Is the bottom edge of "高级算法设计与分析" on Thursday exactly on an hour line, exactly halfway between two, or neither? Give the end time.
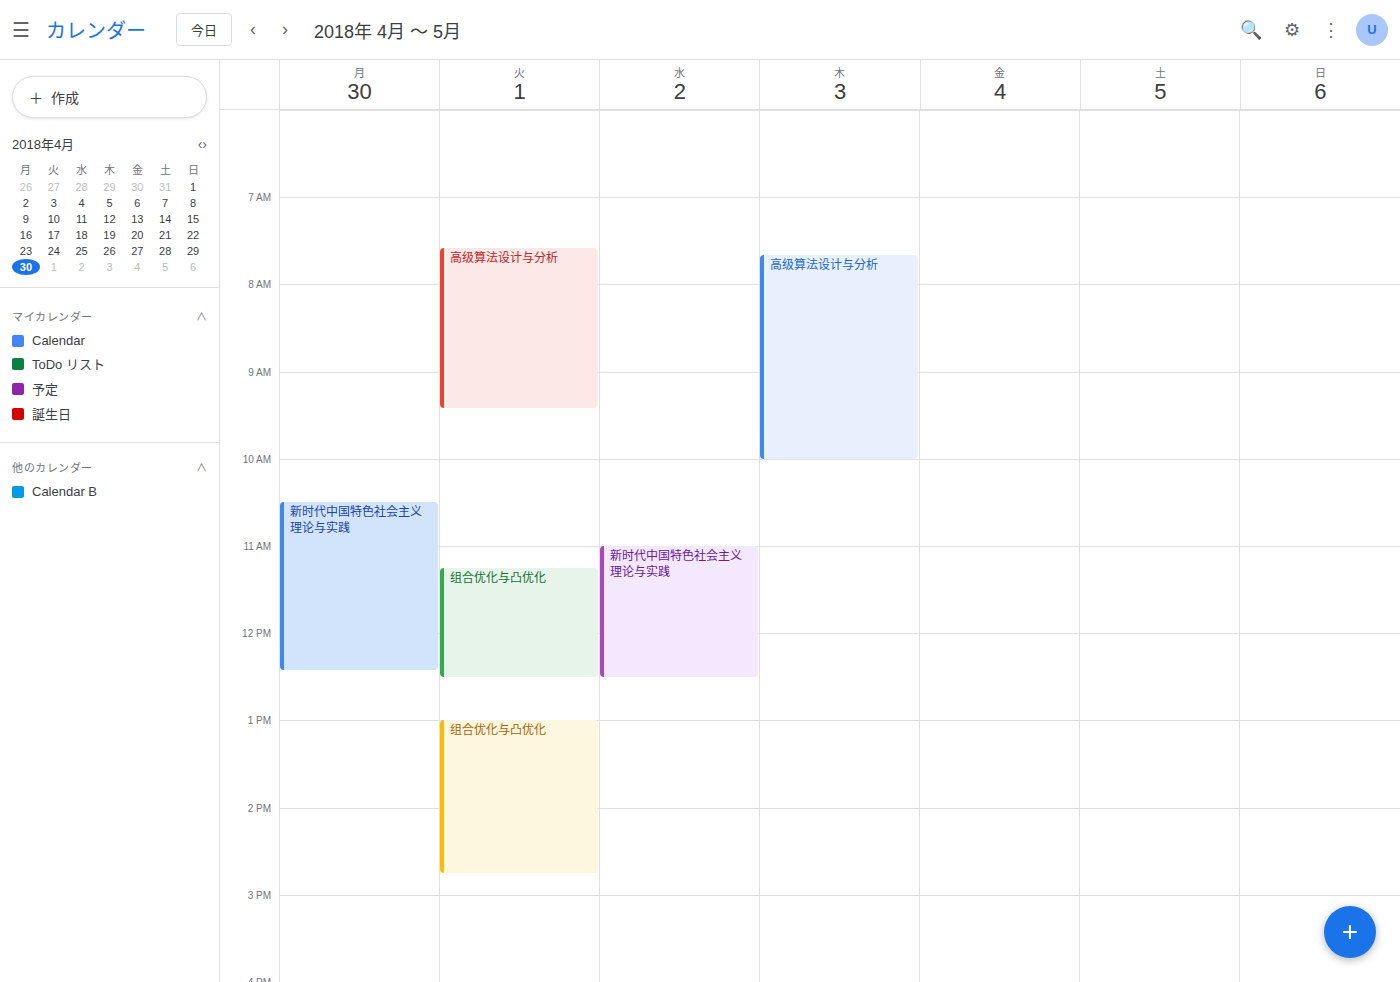
10:00 AM -- exactly on the 10 AM line.